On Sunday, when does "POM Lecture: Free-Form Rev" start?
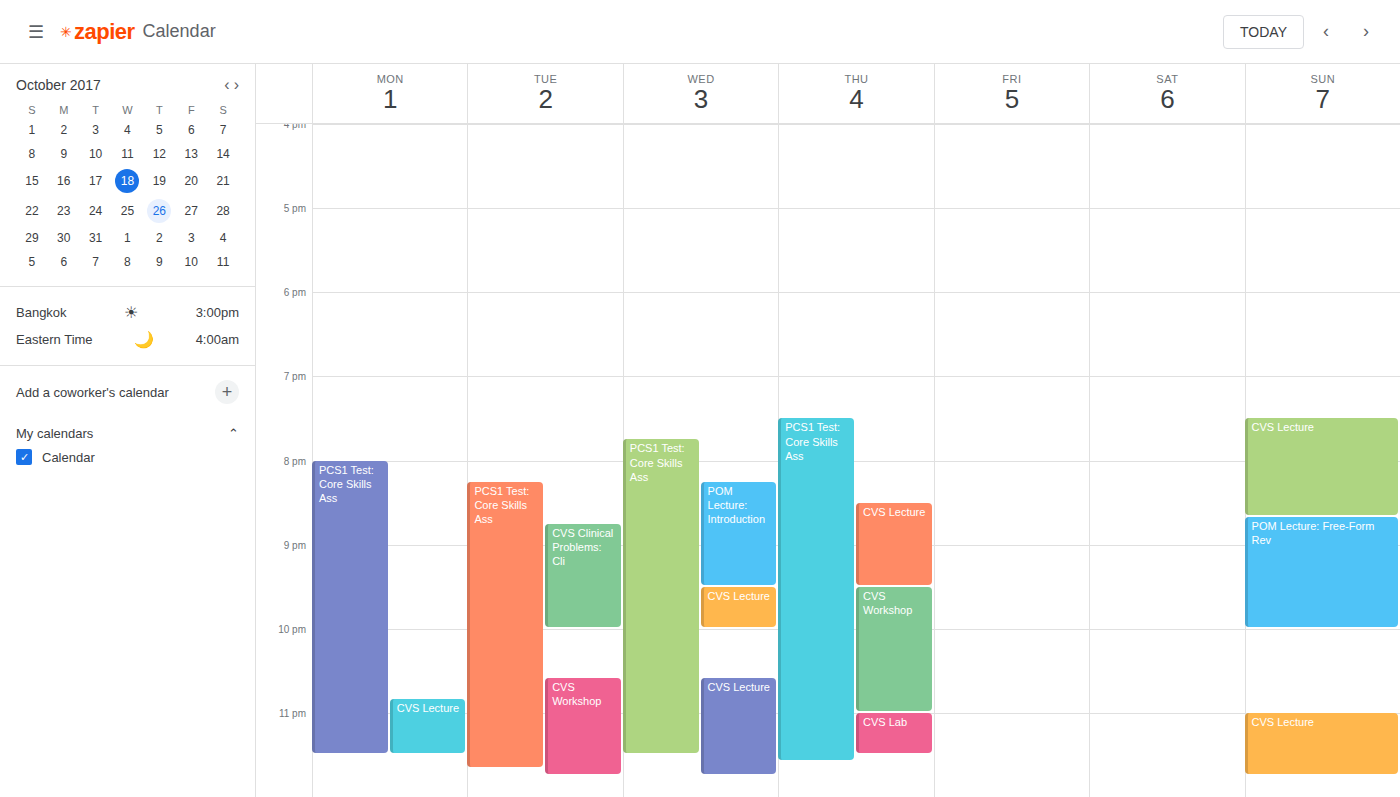
8:40 PM